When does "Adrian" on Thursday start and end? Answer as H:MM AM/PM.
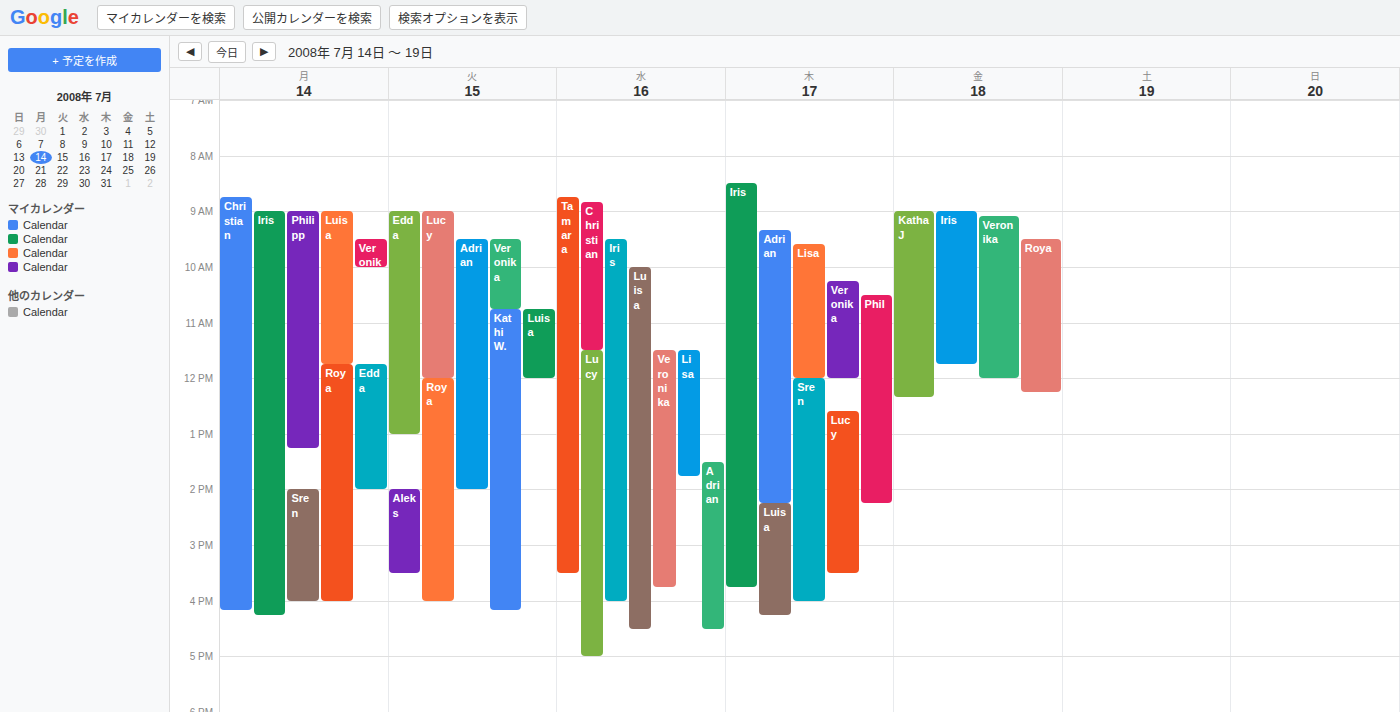
9:20 AM to 2:15 PM